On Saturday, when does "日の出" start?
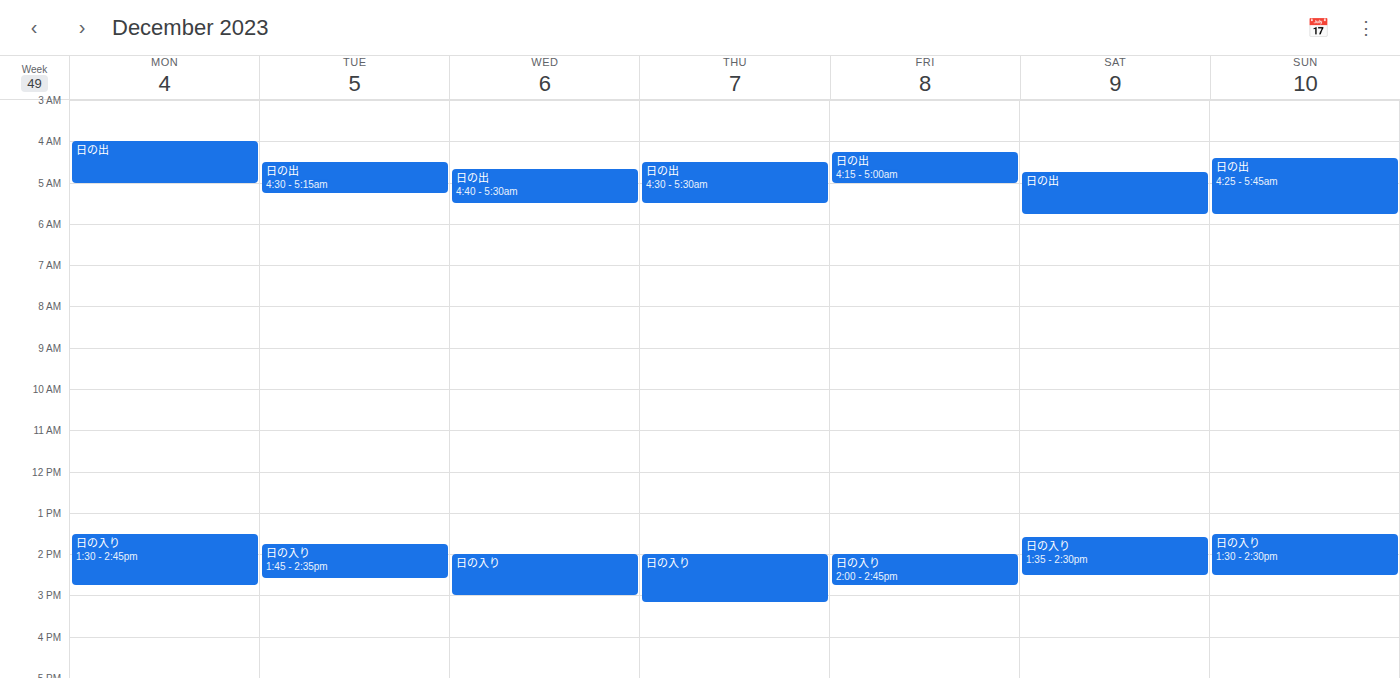
4:45 AM